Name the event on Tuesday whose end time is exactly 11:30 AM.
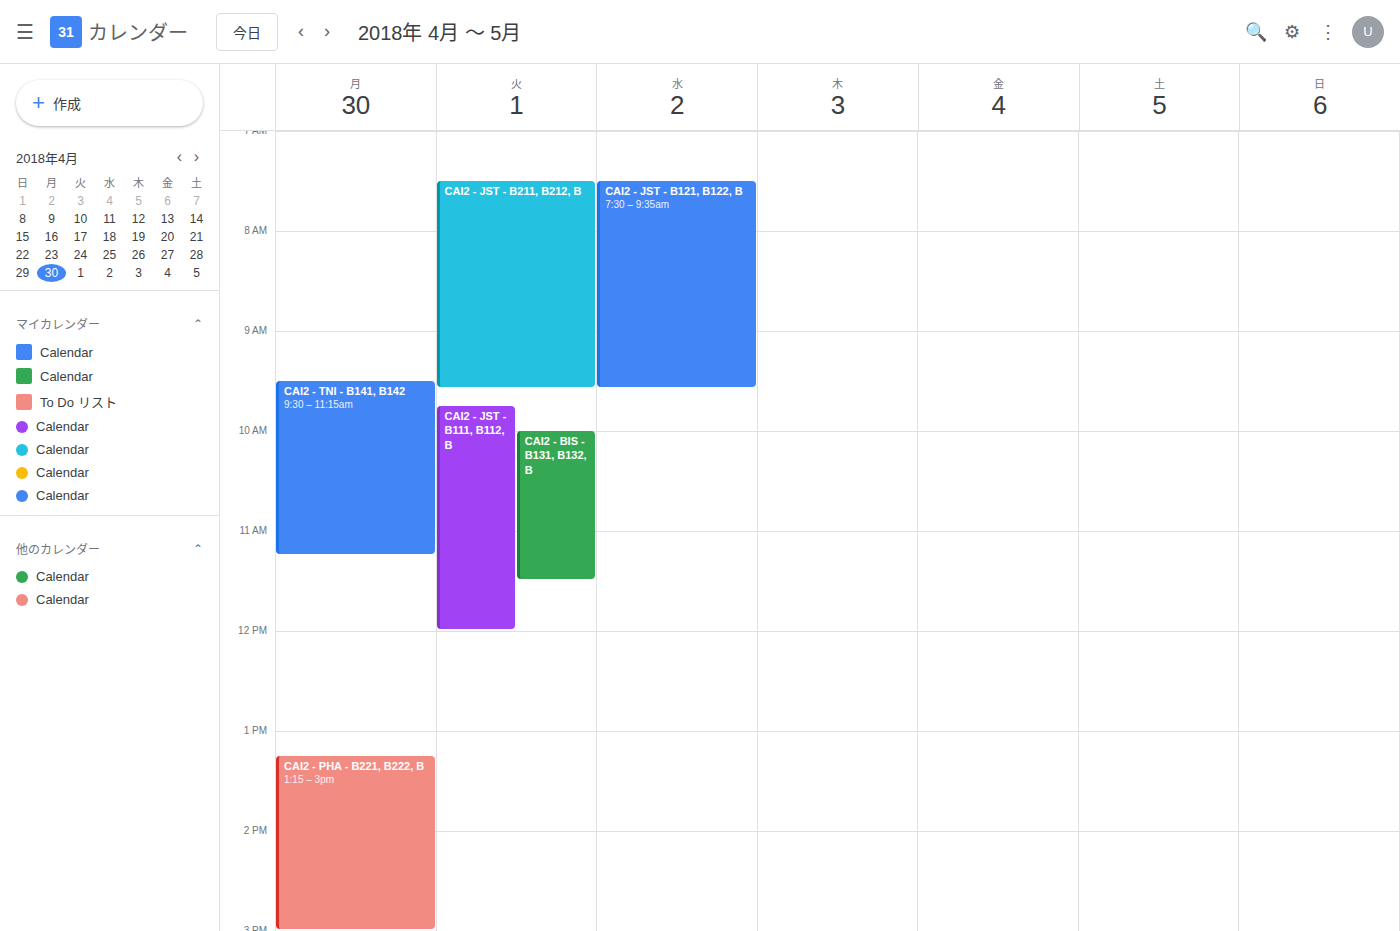
"CAI2 - BIS - B131, B132, B"